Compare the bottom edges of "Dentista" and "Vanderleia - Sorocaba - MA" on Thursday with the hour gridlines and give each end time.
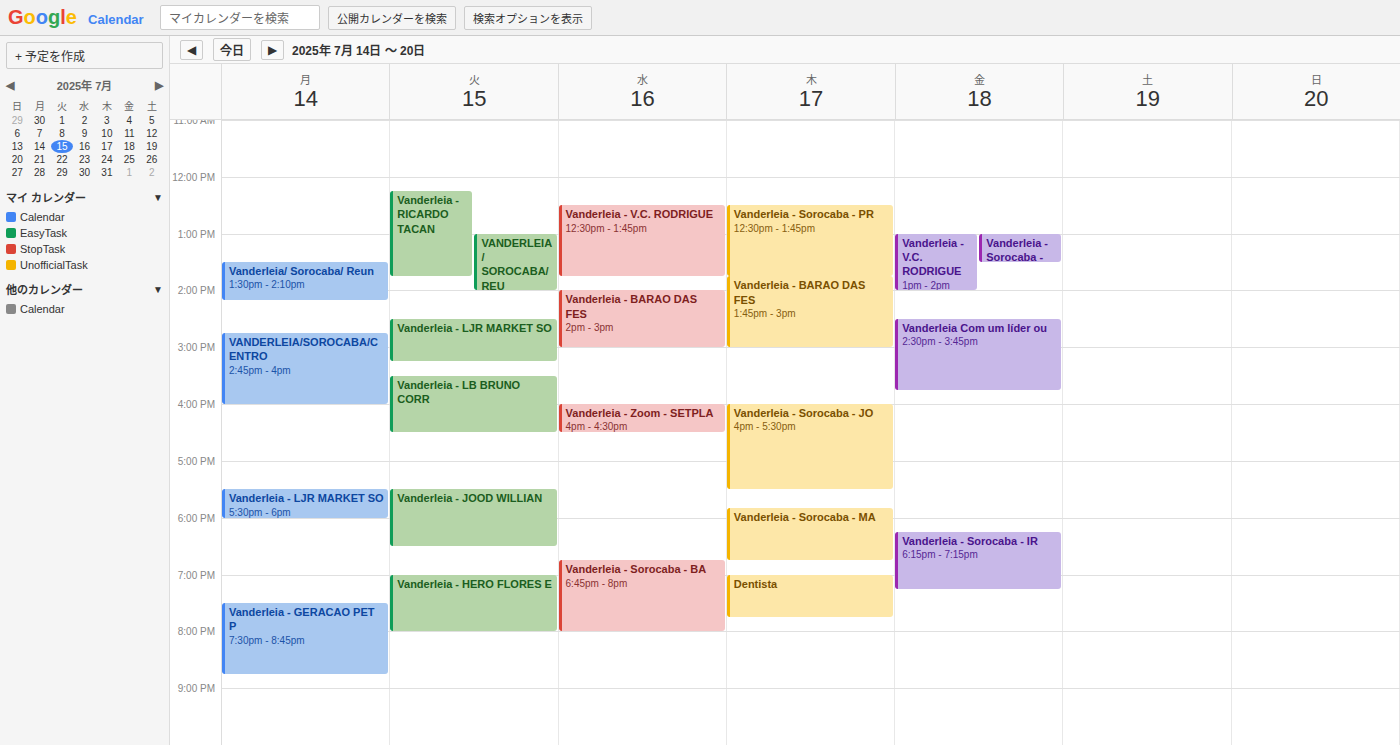
"Dentista": 7:45 PM, neither: three quarters of the way from the 7 PM line to the 8 PM line. "Vanderleia - Sorocaba - MA": 6:45 PM, neither: three quarters of the way from the 6 PM line to the 7 PM line.